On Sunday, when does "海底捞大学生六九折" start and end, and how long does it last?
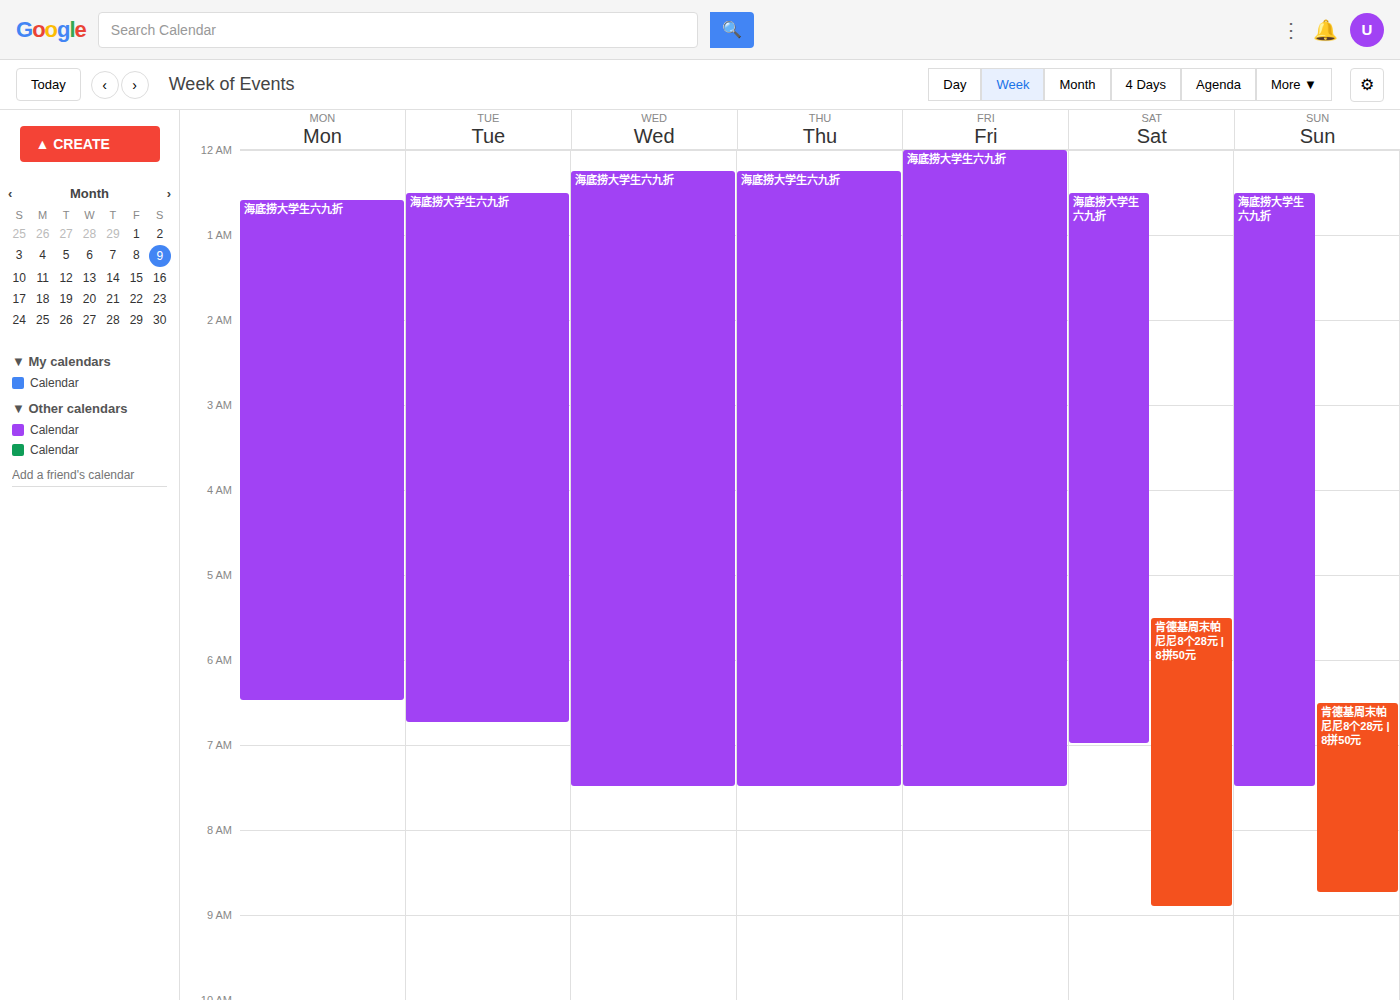
12:30 AM to 7:30 AM, 7 hours